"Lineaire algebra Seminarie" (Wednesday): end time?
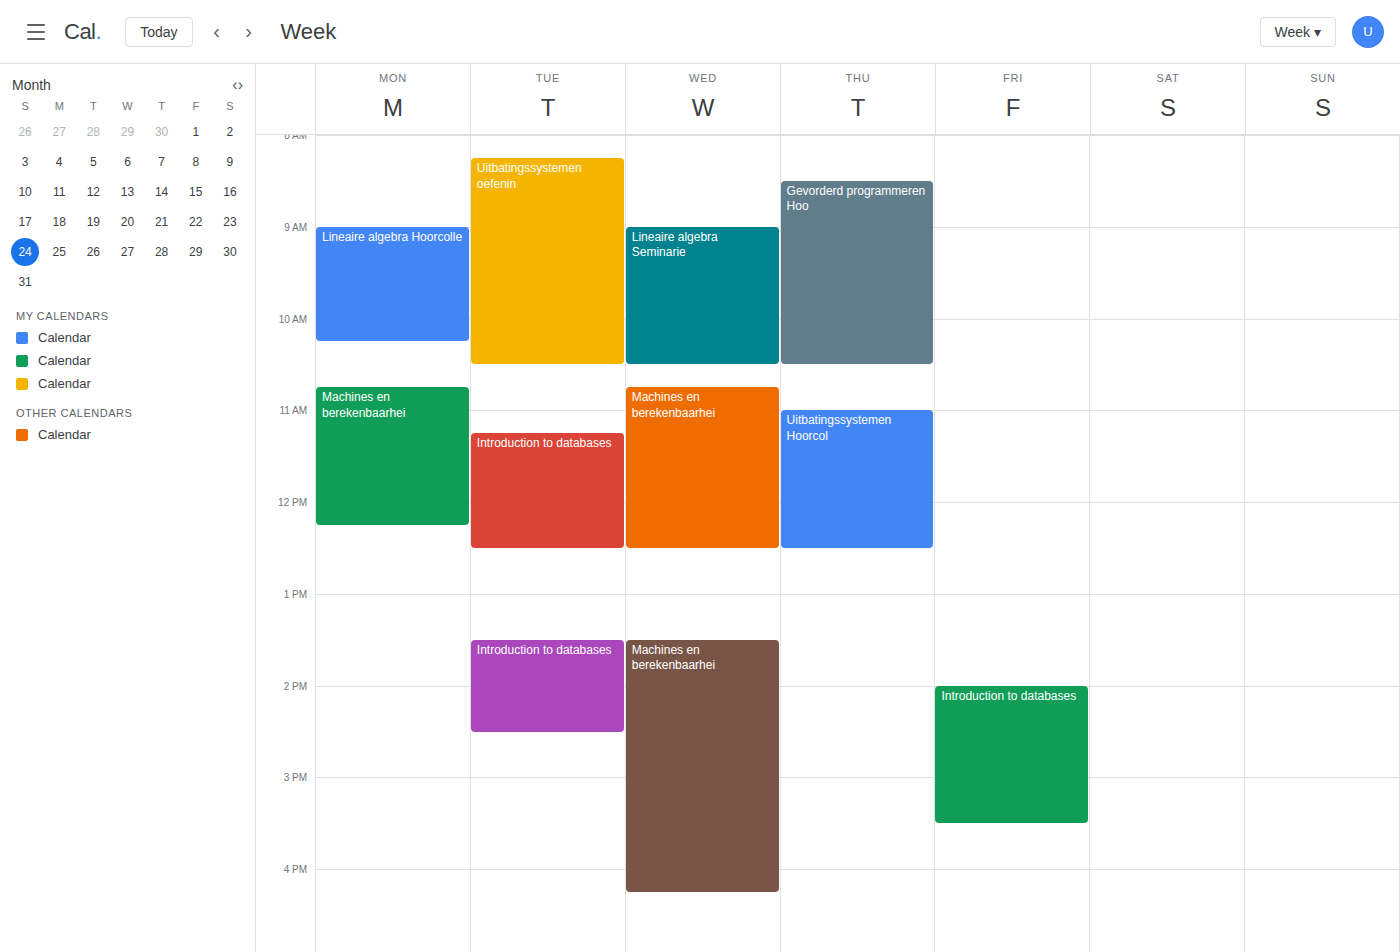
10:30 AM